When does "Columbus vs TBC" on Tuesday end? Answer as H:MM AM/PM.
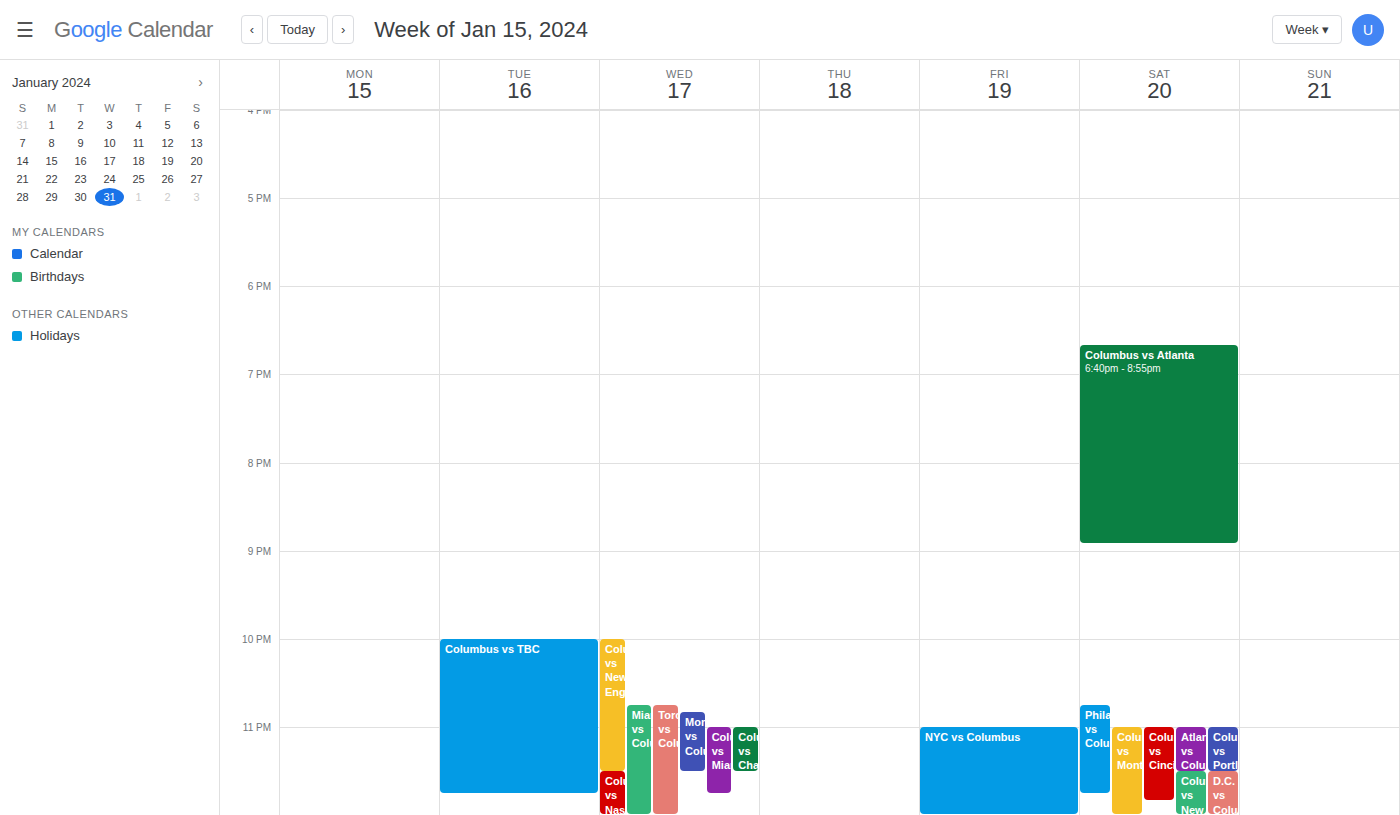
11:45 PM